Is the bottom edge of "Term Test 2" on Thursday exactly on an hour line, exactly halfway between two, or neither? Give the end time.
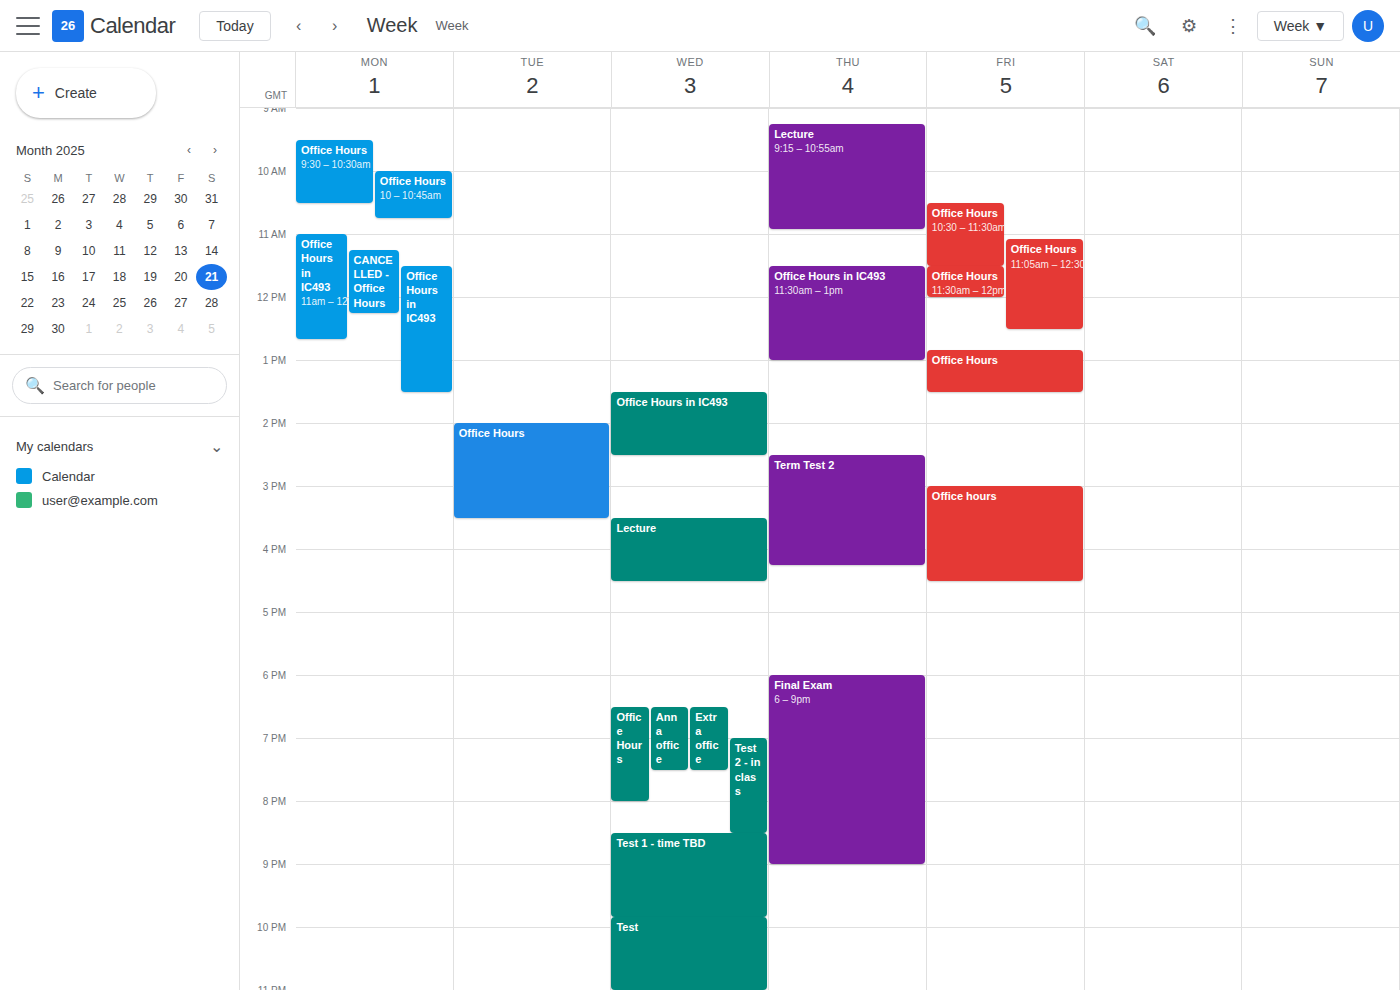
4:15 PM -- neither: a quarter of the way from the 4 PM line to the 5 PM line.